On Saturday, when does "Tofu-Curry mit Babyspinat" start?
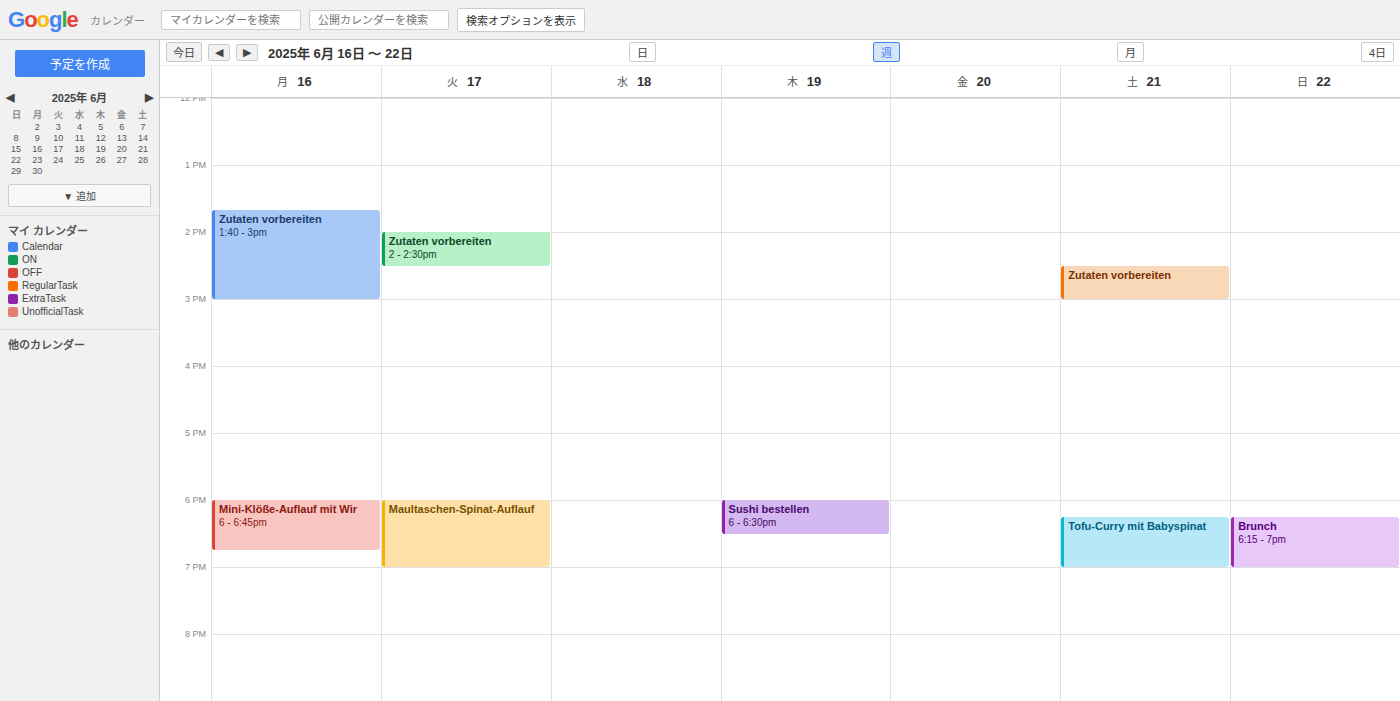
6:15 PM